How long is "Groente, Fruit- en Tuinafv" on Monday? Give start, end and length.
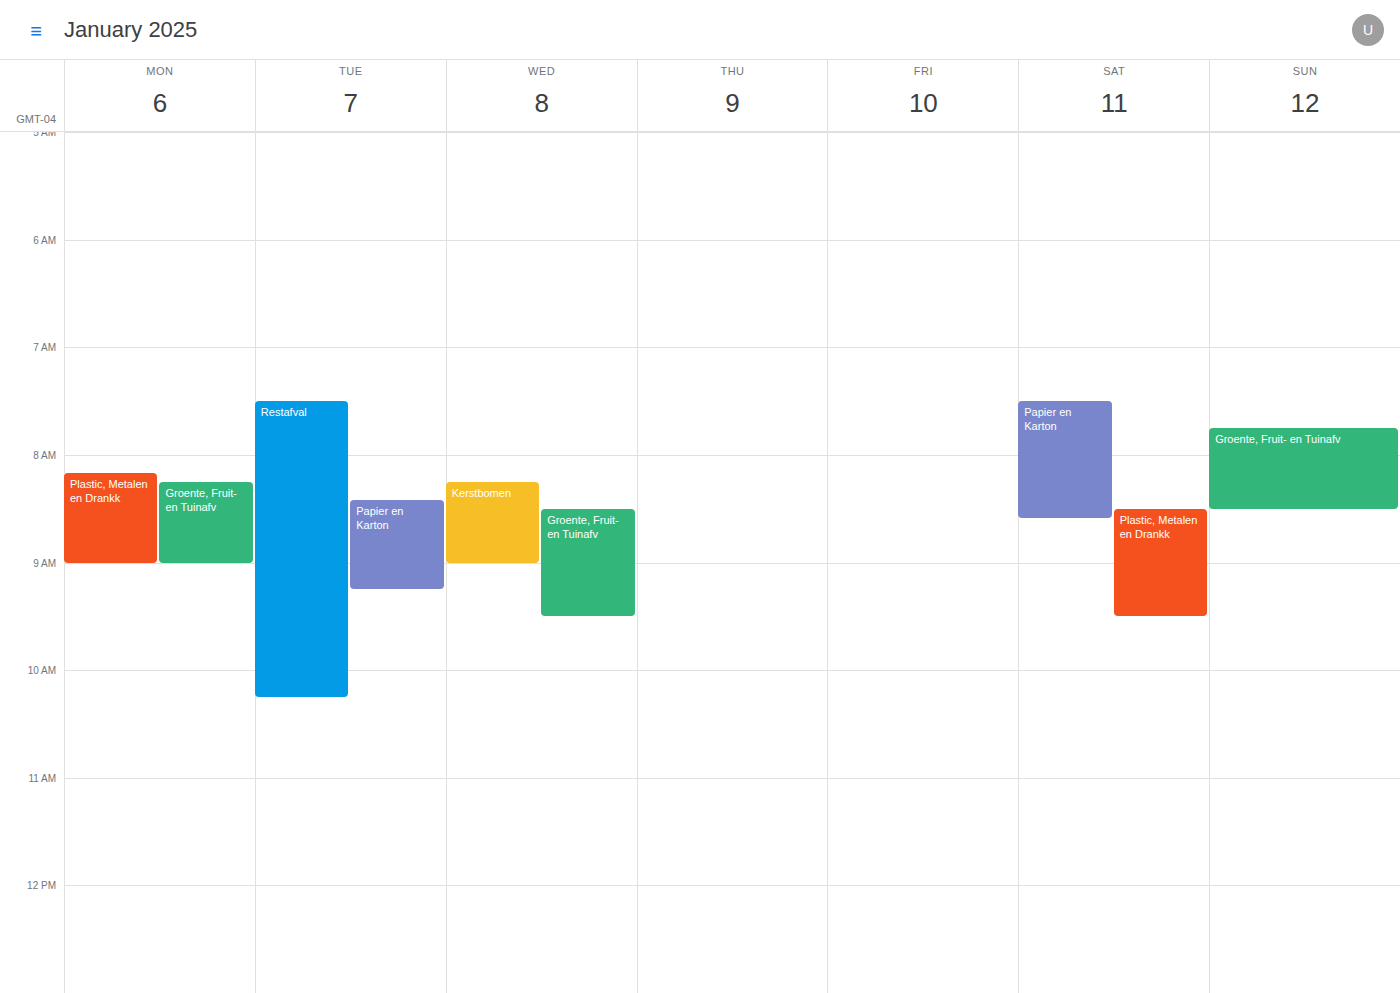
8:15 AM to 9:00 AM, 45 minutes